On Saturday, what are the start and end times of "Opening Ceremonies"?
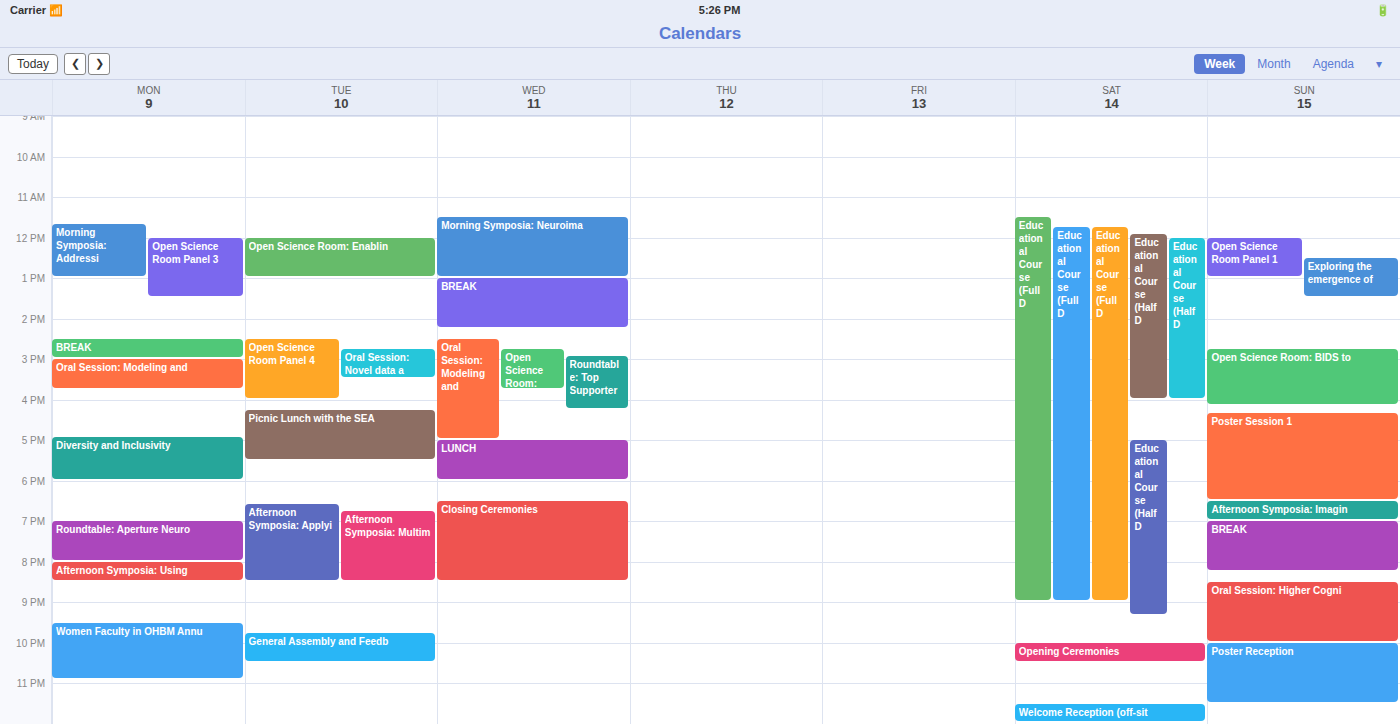
10:00 PM to 10:30 PM